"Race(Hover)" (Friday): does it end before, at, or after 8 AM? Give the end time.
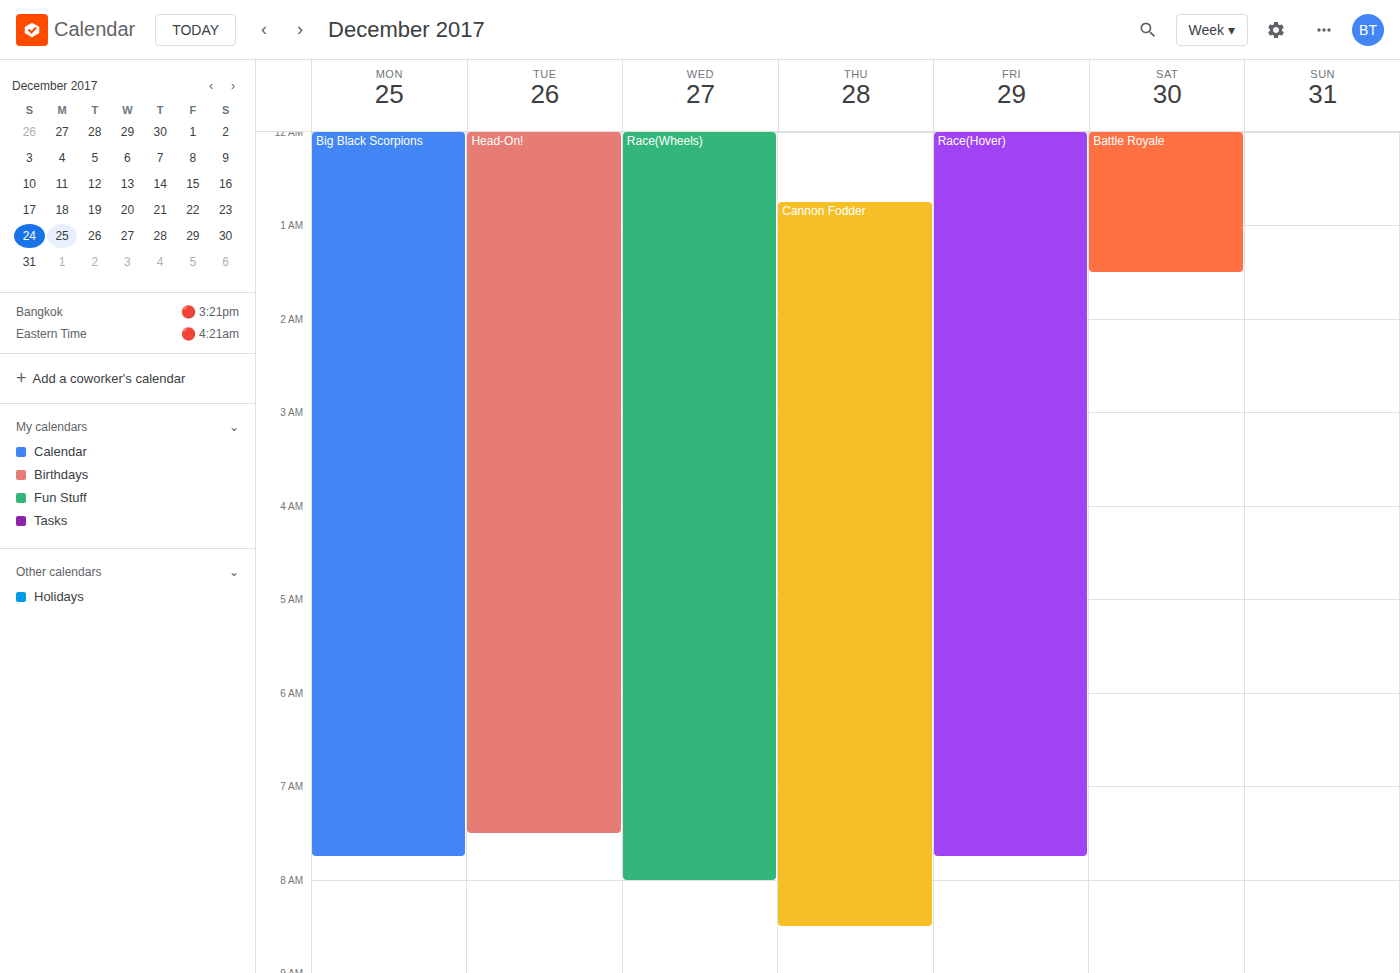
7:45 AM -- before 8 AM, 15 minutes above the 8 AM line.